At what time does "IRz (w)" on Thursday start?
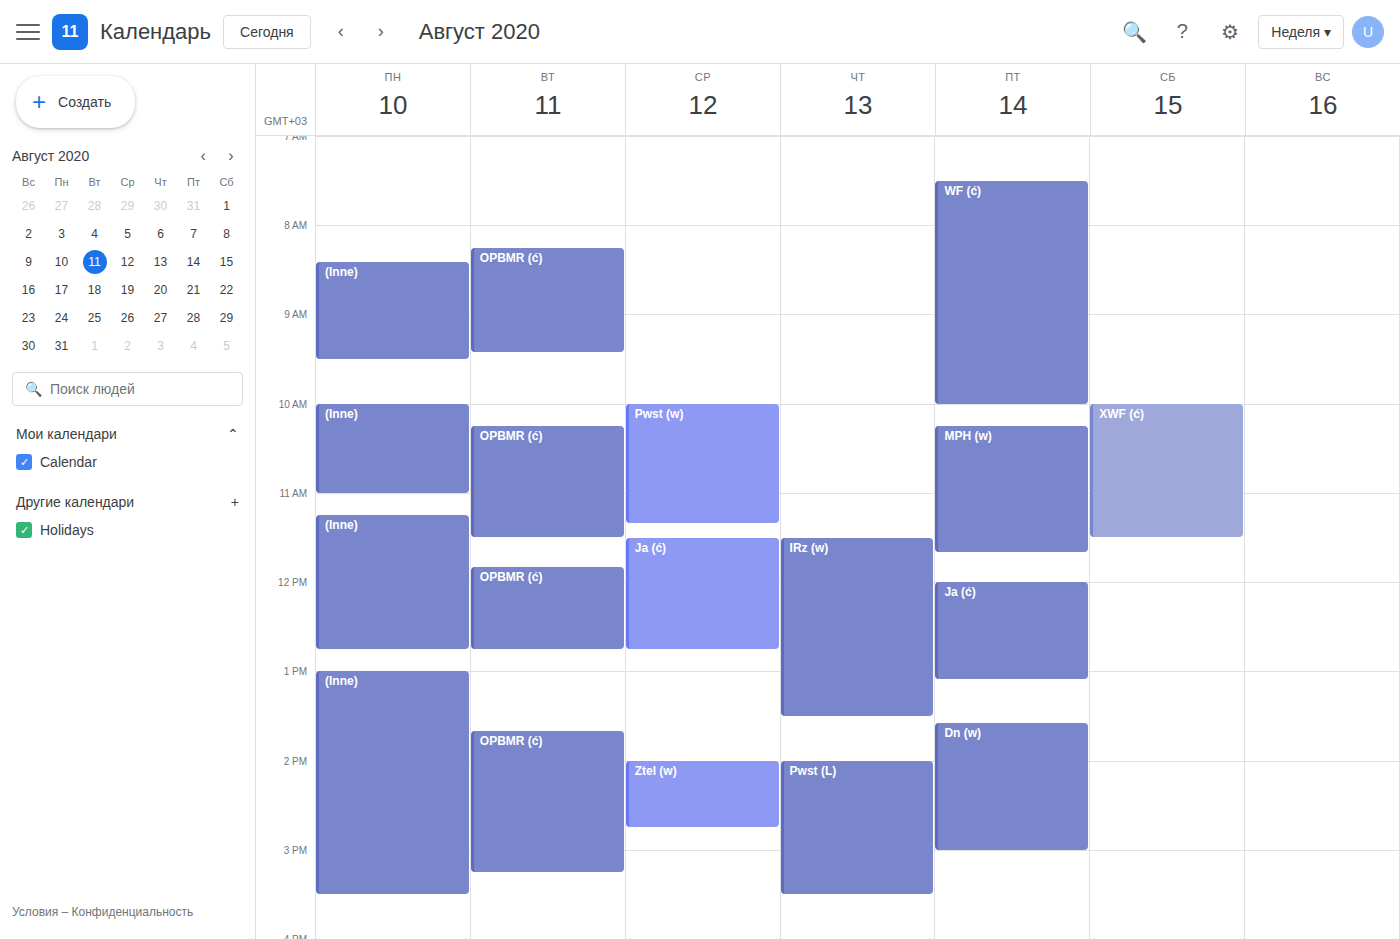
11:30 AM